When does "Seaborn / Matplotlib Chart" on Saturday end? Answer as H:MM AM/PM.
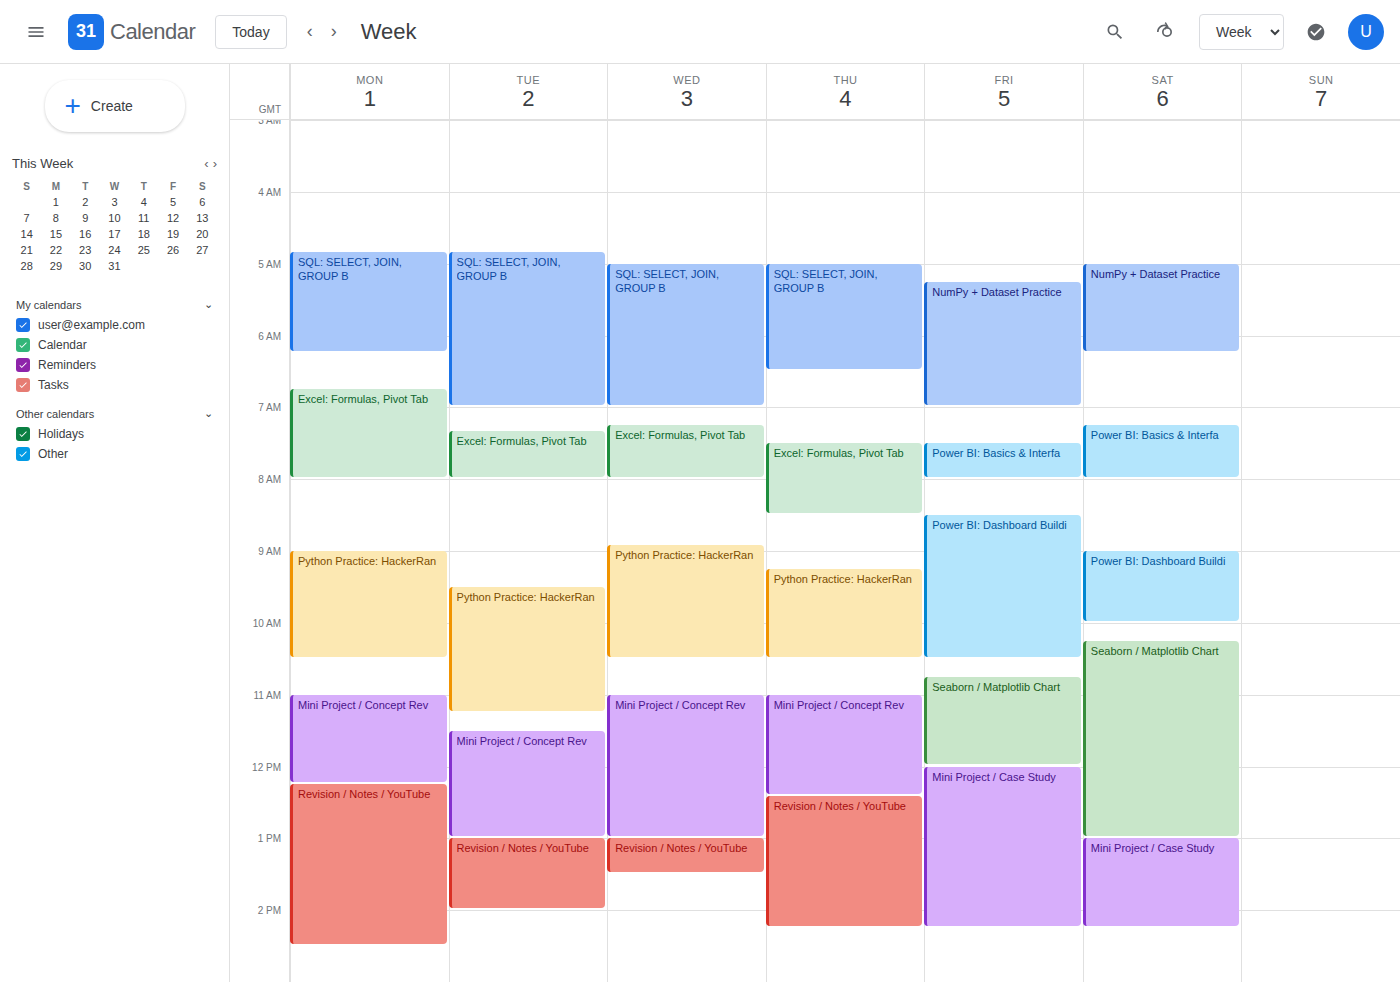
1:00 PM